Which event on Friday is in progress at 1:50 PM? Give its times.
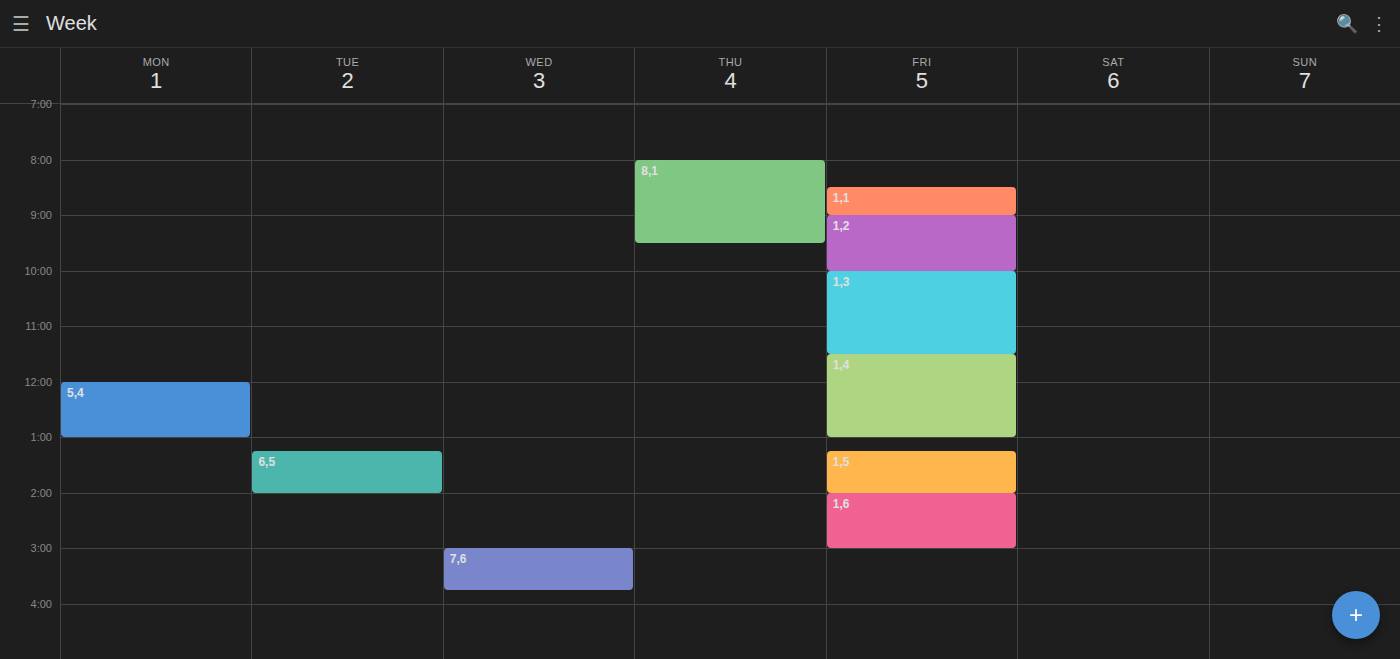
"1,5", 1:15 PM to 2:00 PM